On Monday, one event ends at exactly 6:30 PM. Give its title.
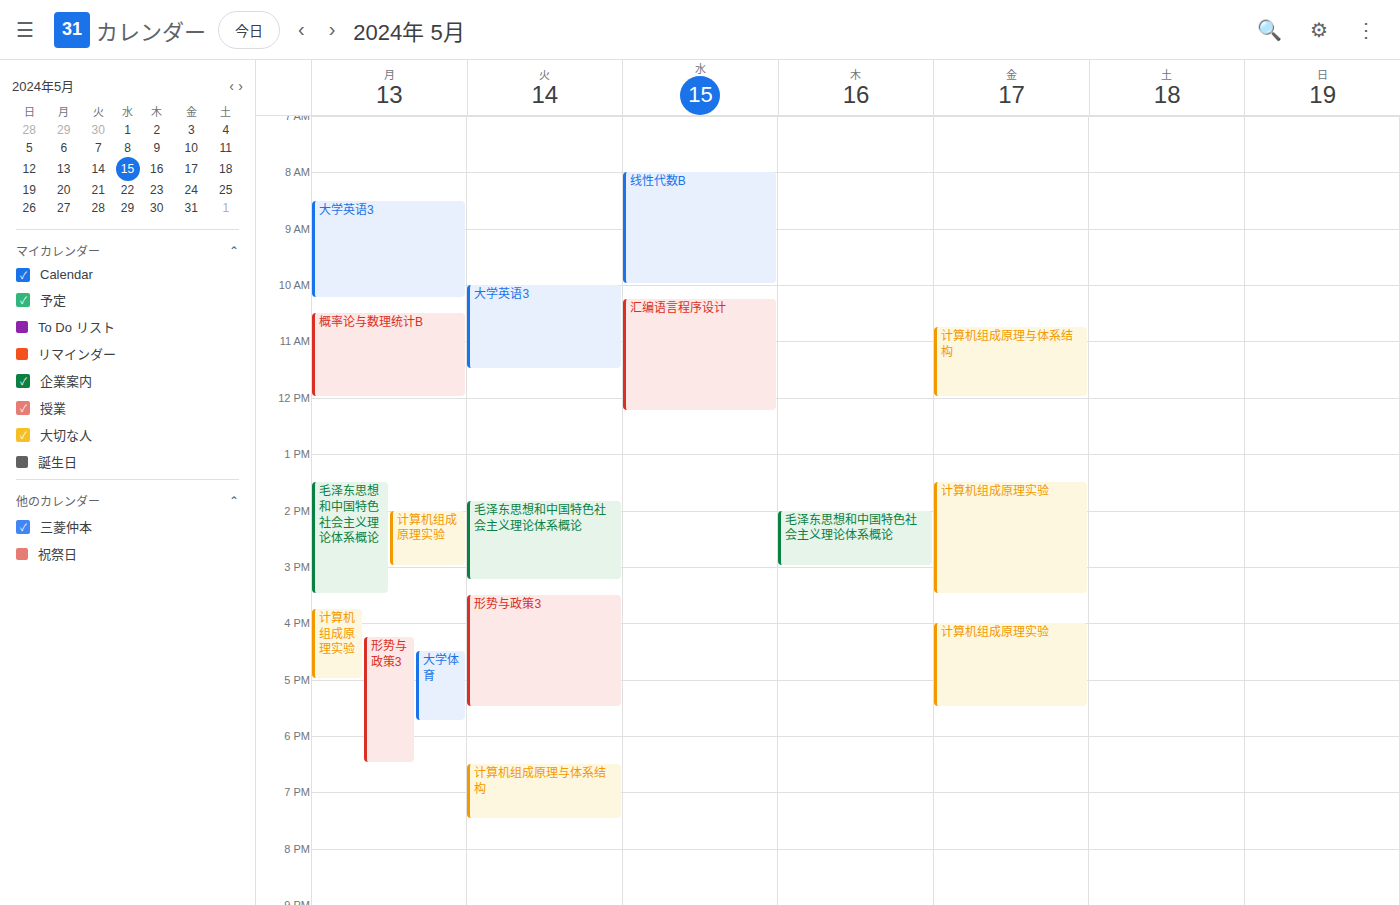
"形势与政策3"